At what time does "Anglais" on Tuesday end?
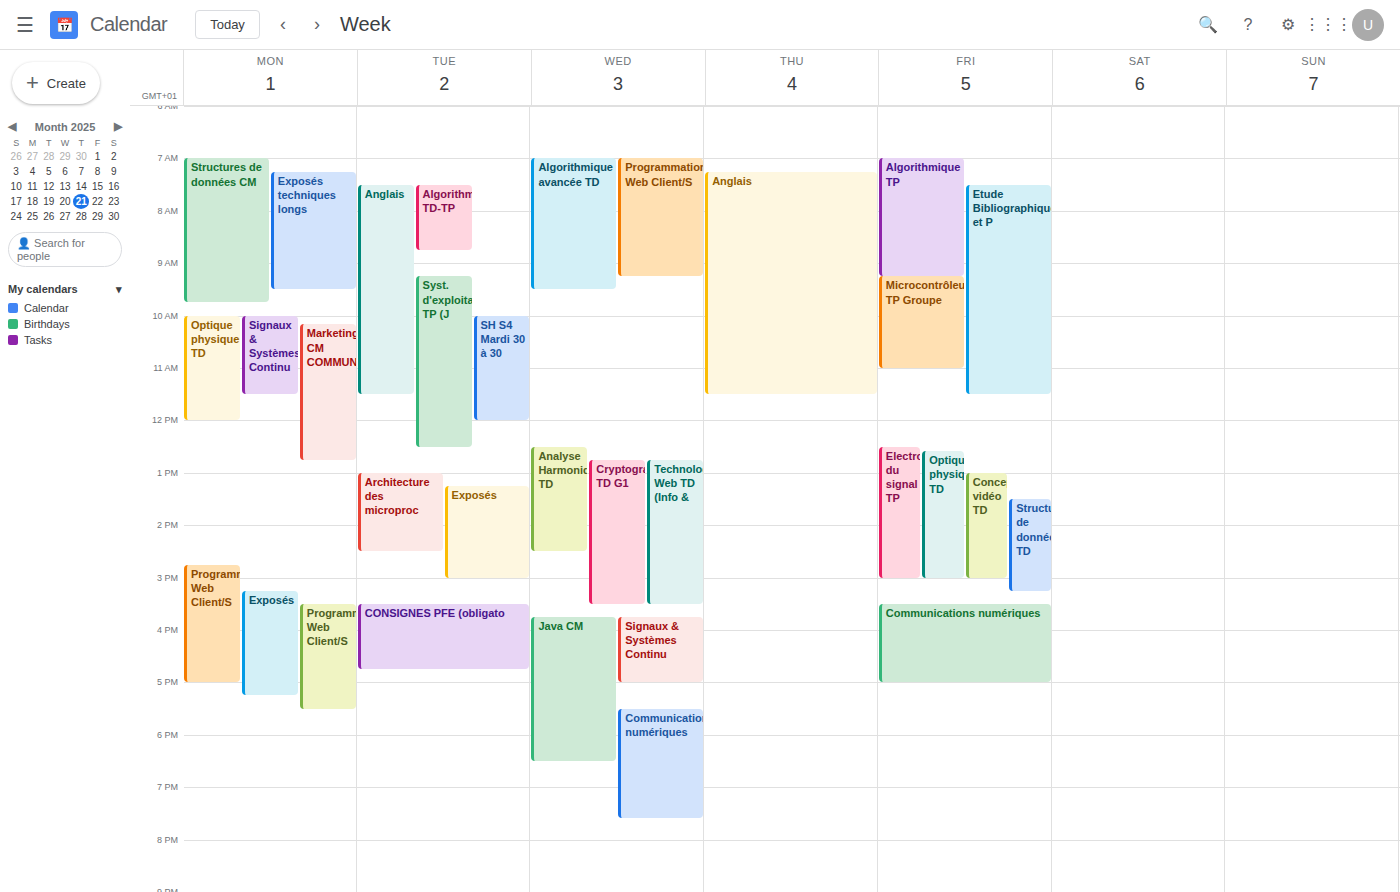
11:30 AM